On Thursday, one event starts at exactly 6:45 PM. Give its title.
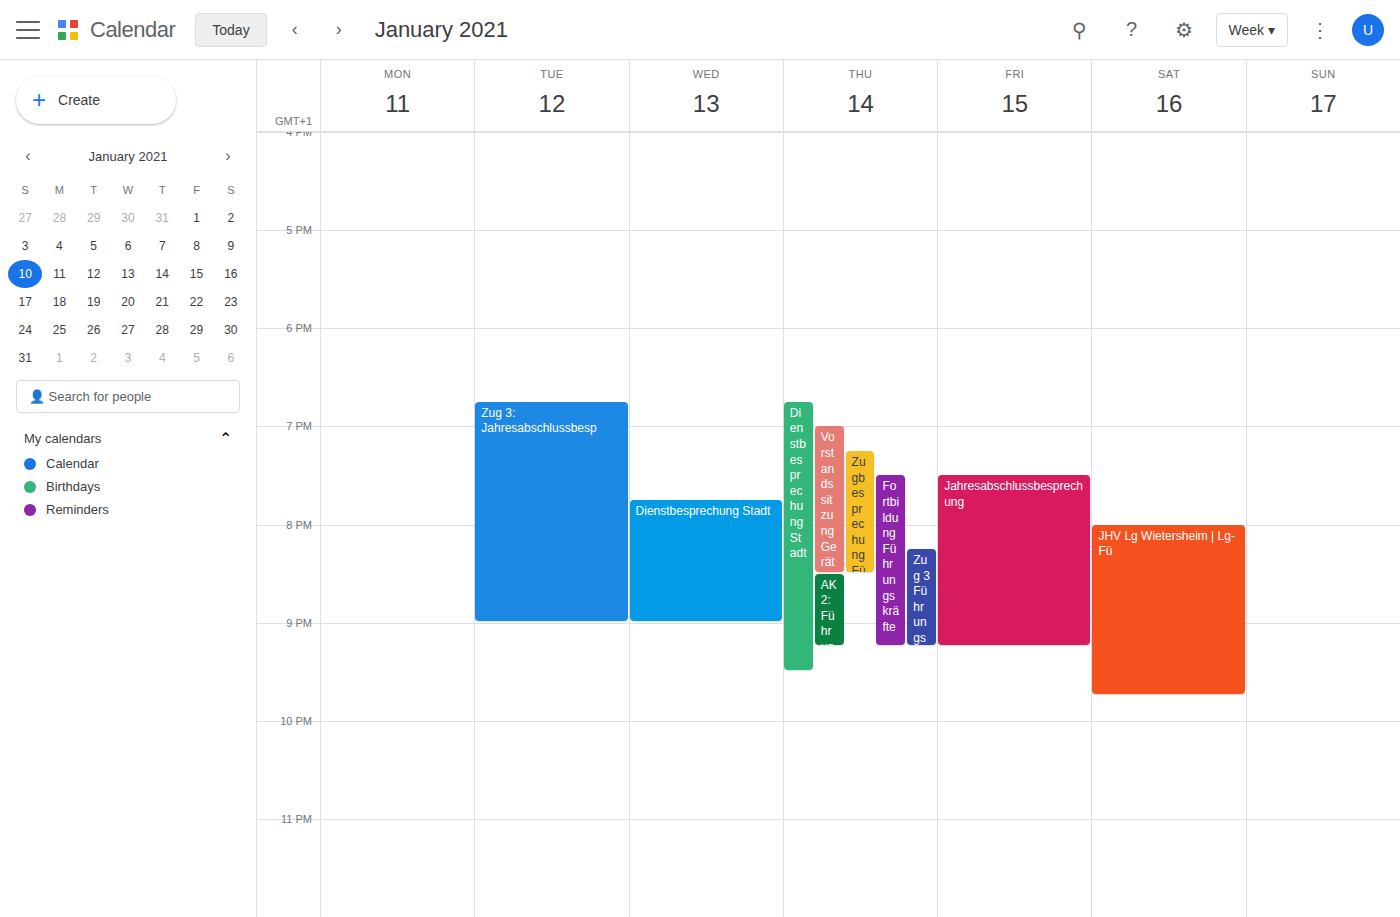
"Dienstbesprechung Stadt"